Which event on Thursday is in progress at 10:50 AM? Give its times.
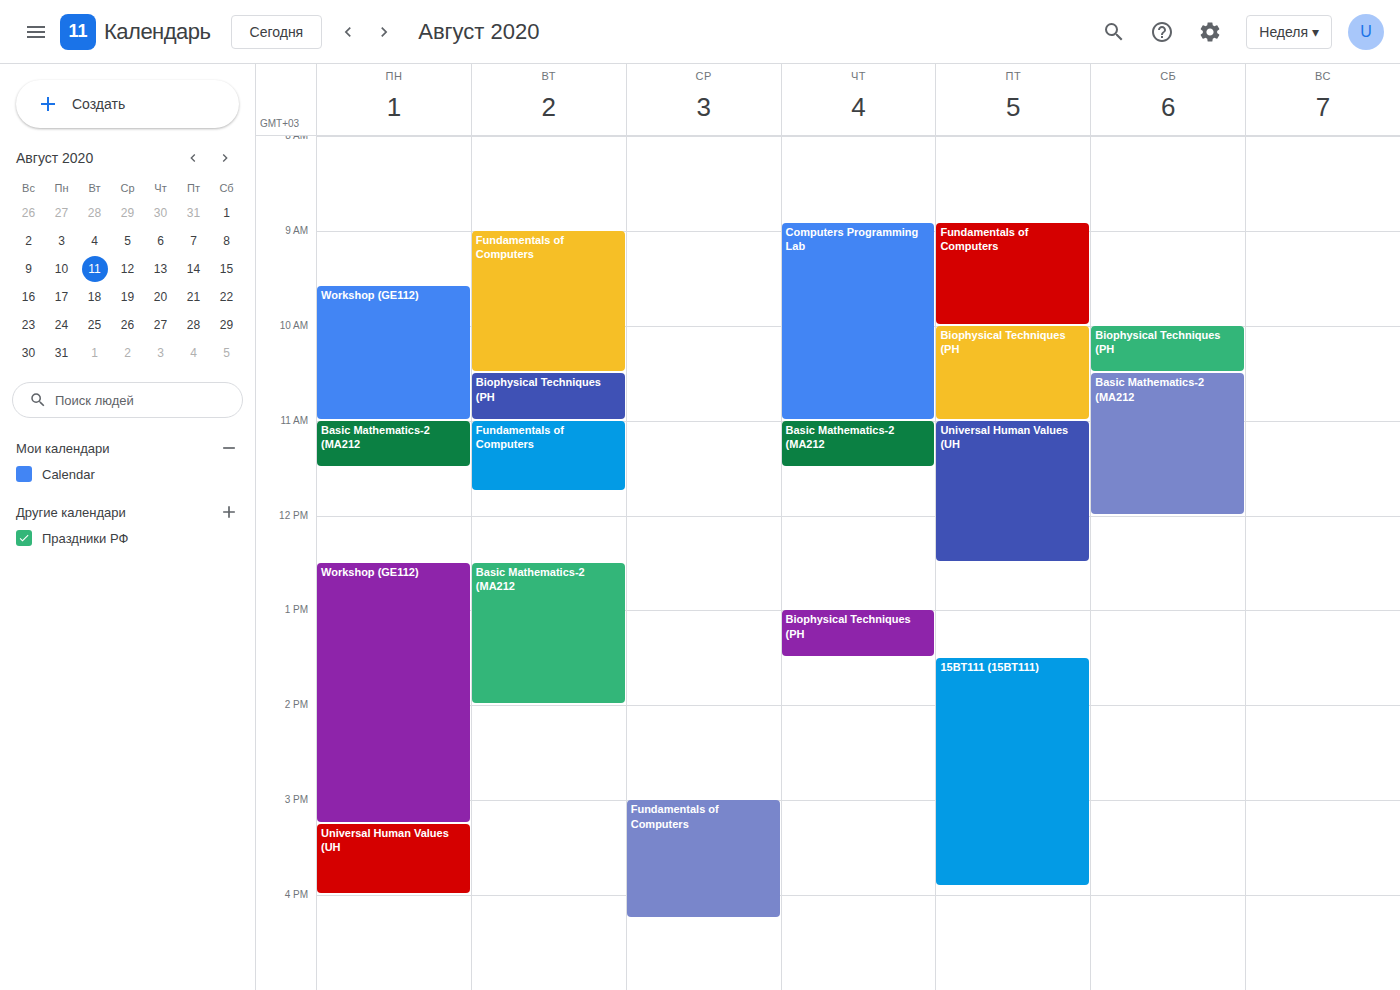
"Computers Programming Lab", 8:55 AM to 11:00 AM